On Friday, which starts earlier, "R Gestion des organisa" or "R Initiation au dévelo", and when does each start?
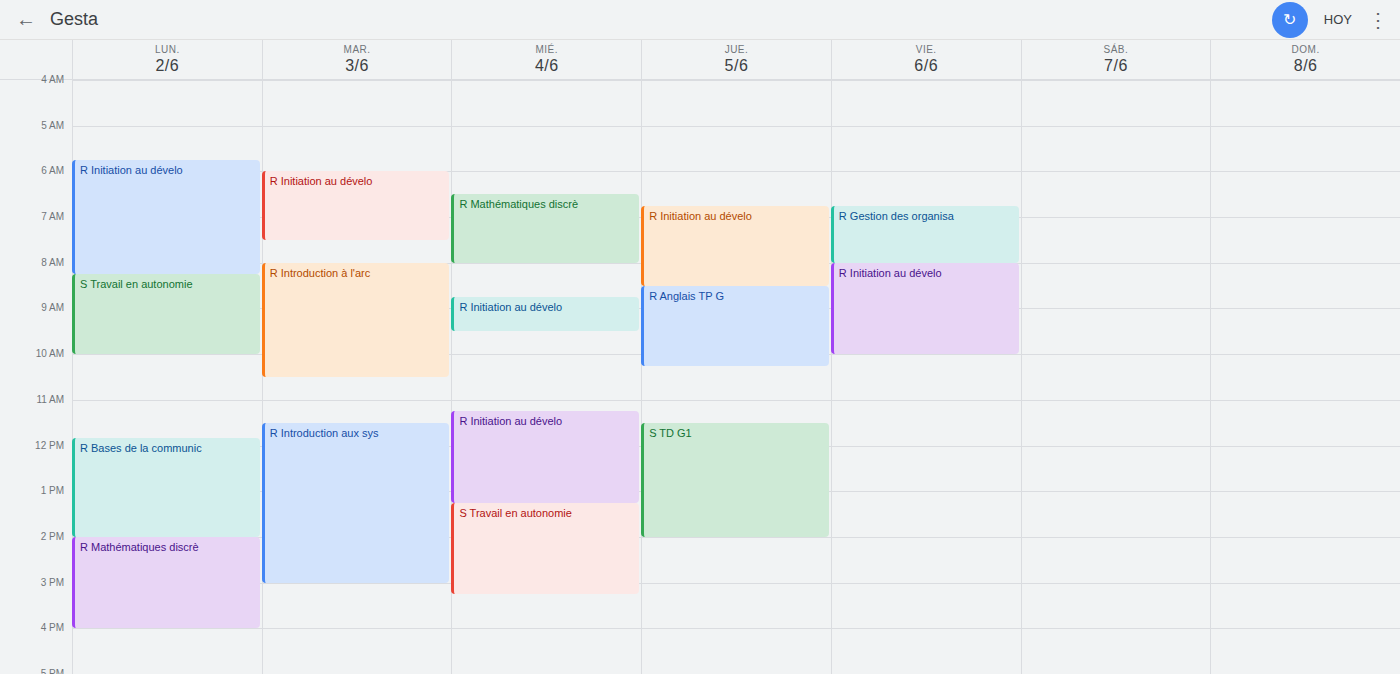
"R Gestion des organisa" 06:45; "R Initiation au dévelo" 08:00.